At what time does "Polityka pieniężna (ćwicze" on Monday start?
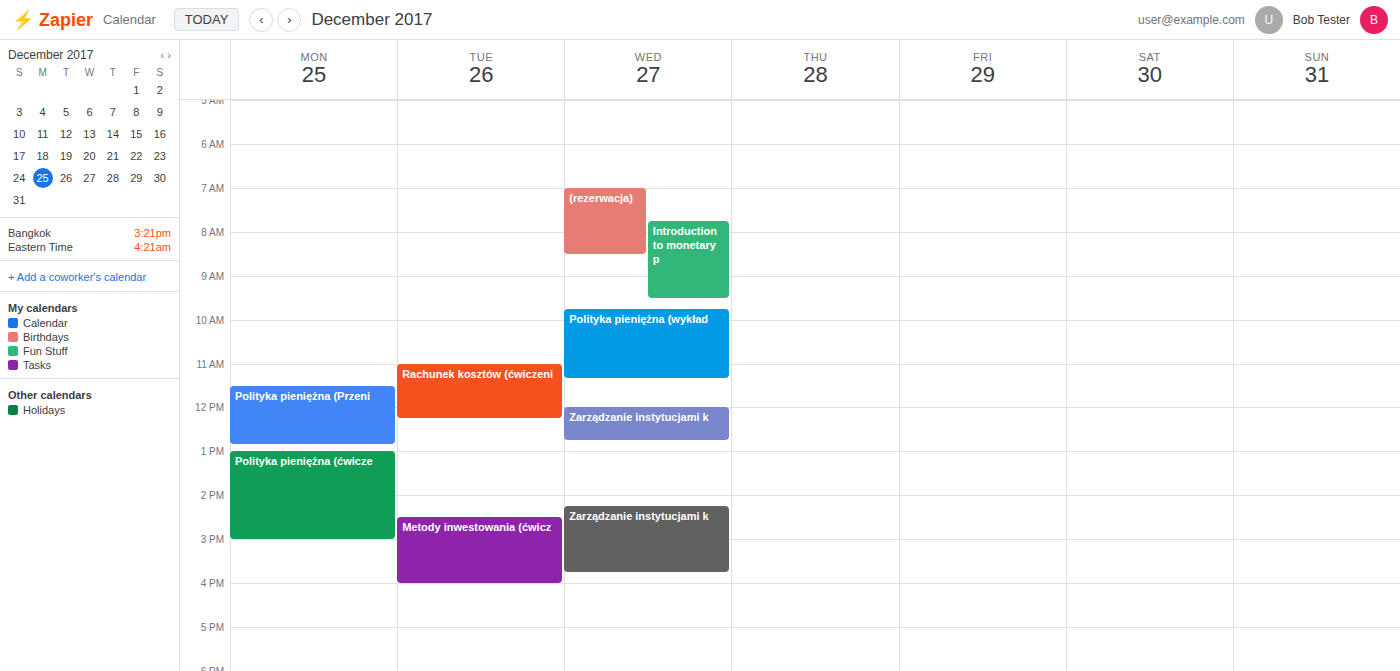
1:00 PM